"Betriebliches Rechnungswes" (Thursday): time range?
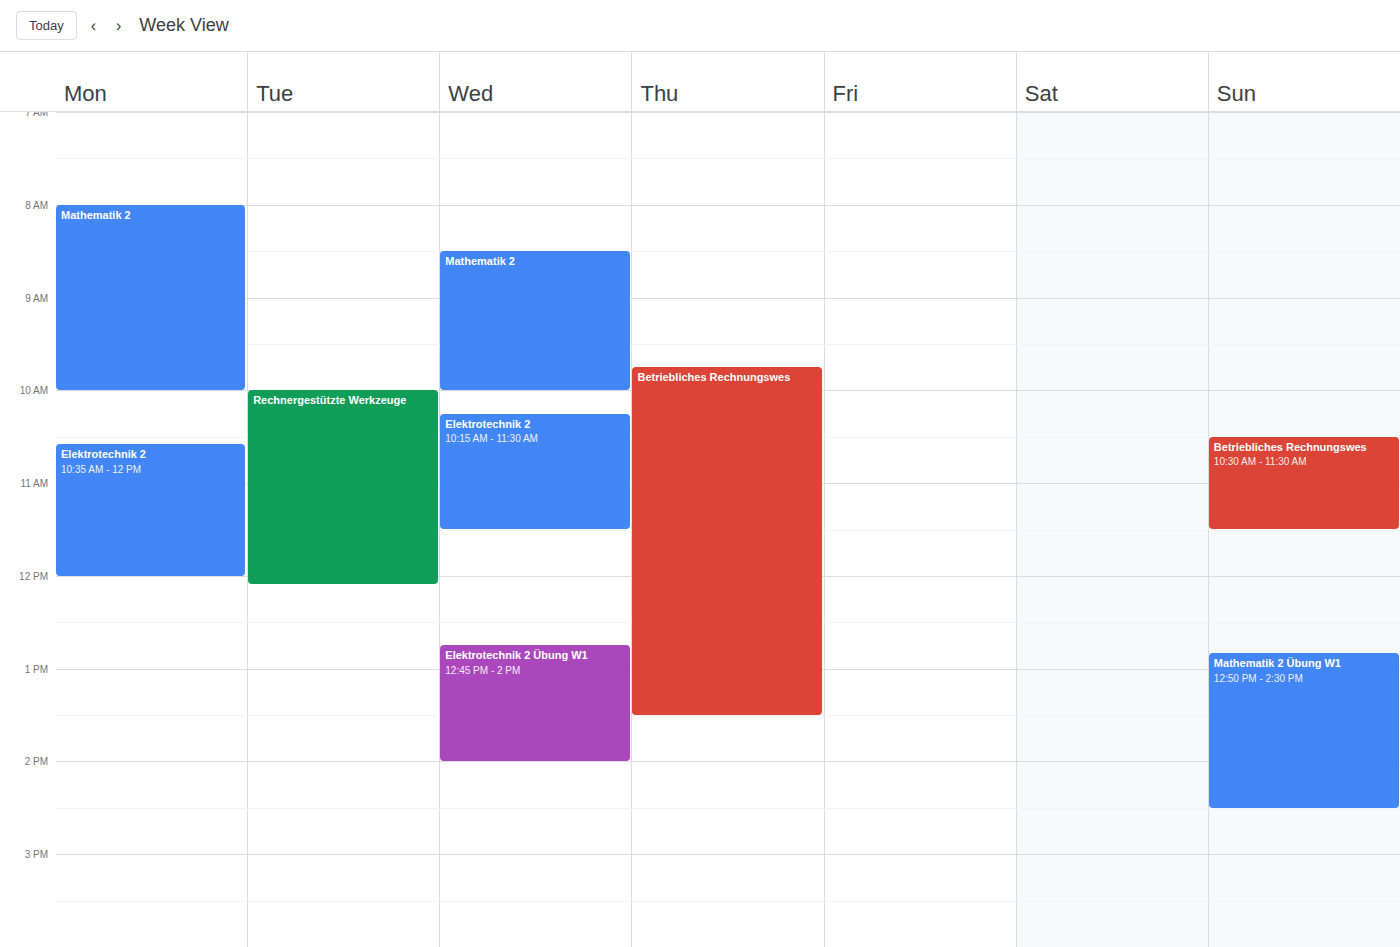
9:45 AM to 1:30 PM